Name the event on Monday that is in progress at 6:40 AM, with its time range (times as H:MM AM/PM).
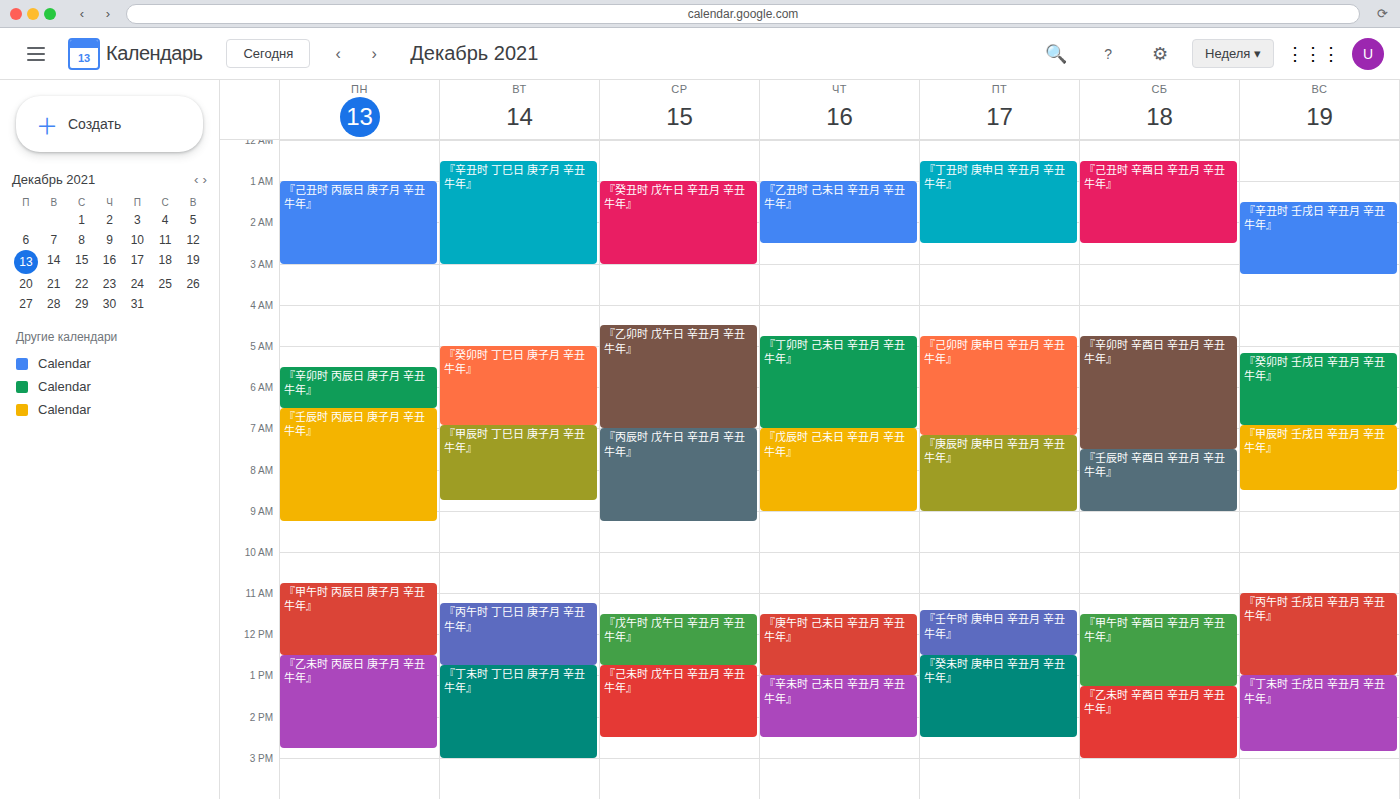
"『壬辰时 丙辰日 庚子月 辛丑牛年』", 6:30 AM to 9:15 AM